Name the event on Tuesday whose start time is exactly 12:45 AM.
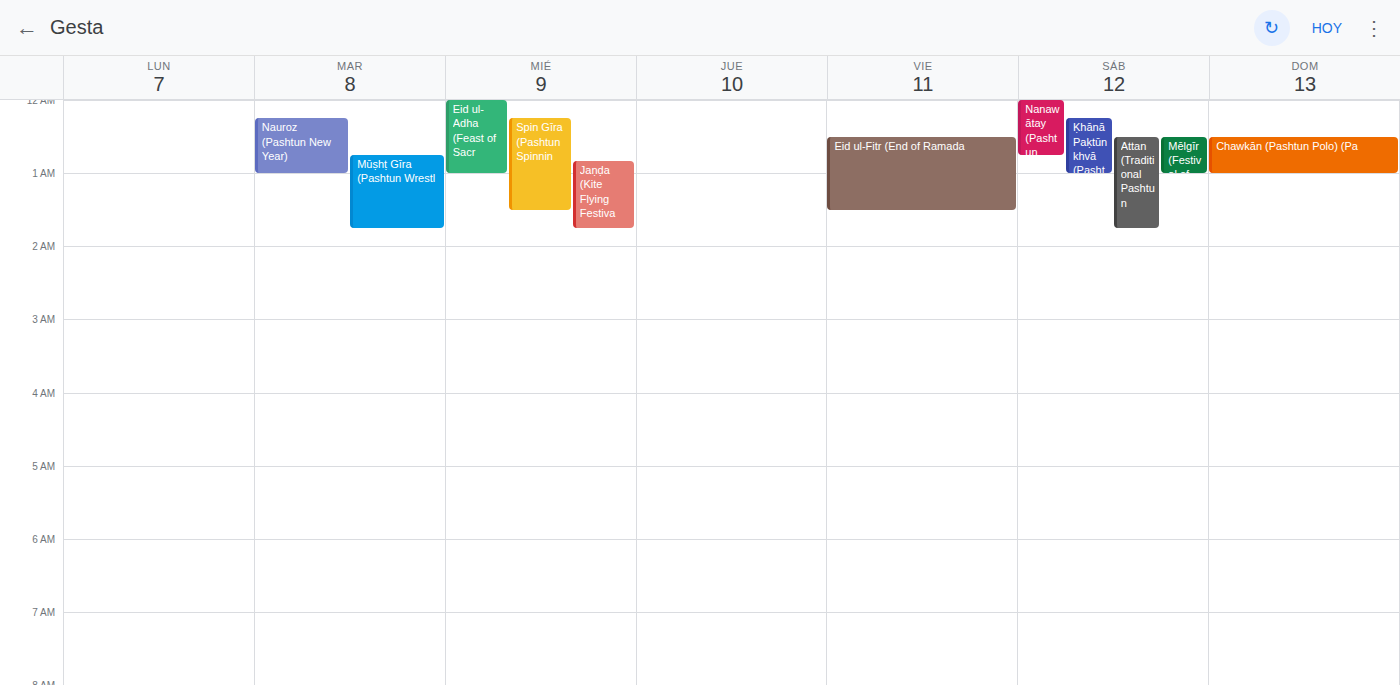
"Mūṣhṭ Gīra (Pashtun Wrestl"